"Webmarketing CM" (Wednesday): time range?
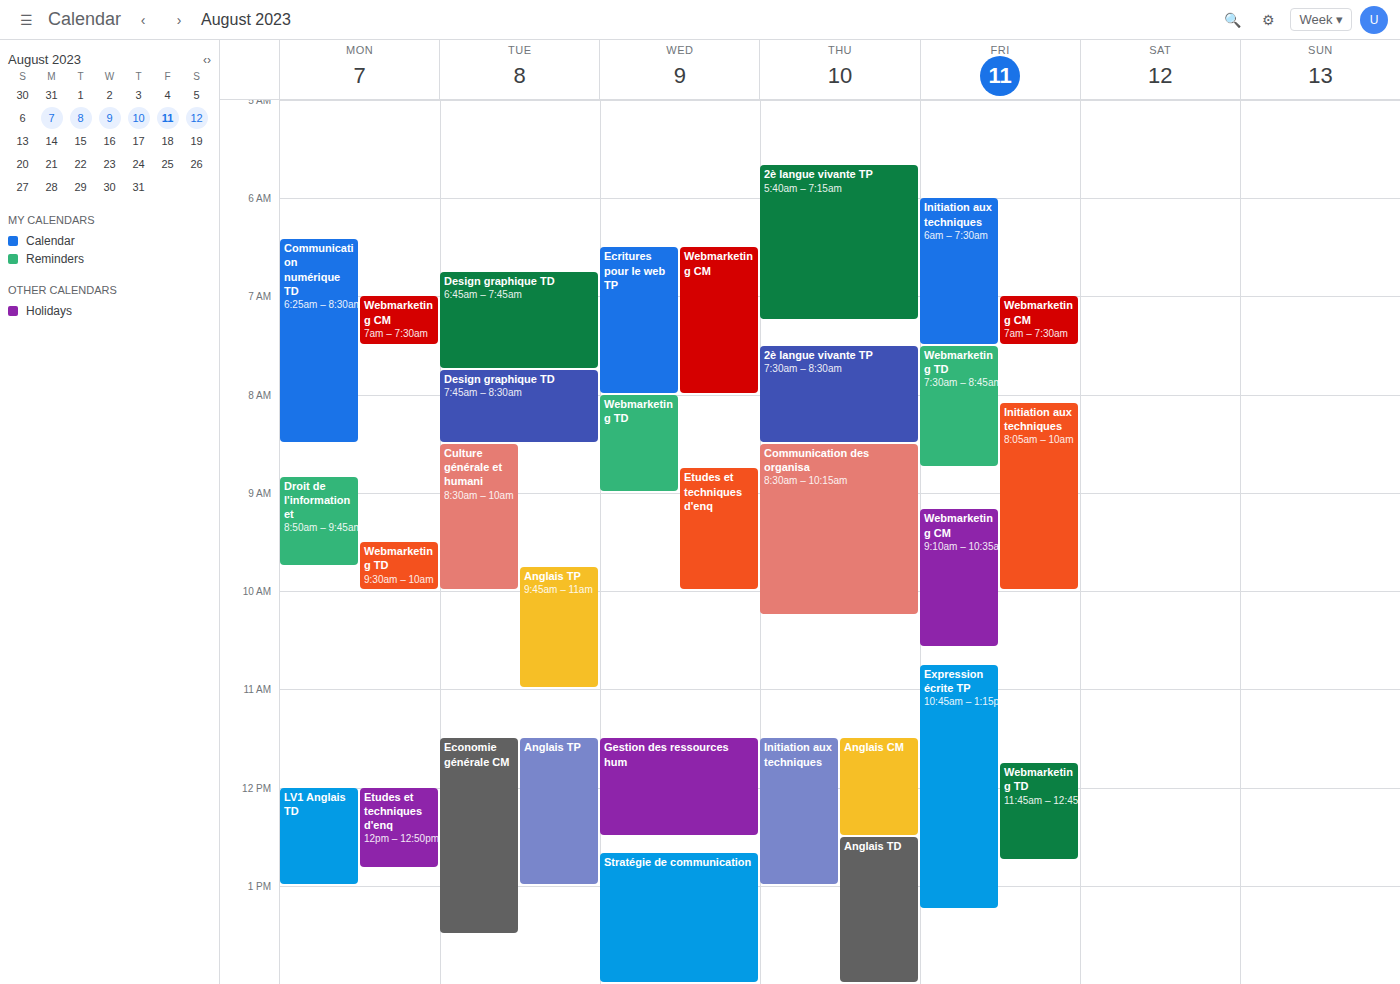
6:30 AM to 8:00 AM